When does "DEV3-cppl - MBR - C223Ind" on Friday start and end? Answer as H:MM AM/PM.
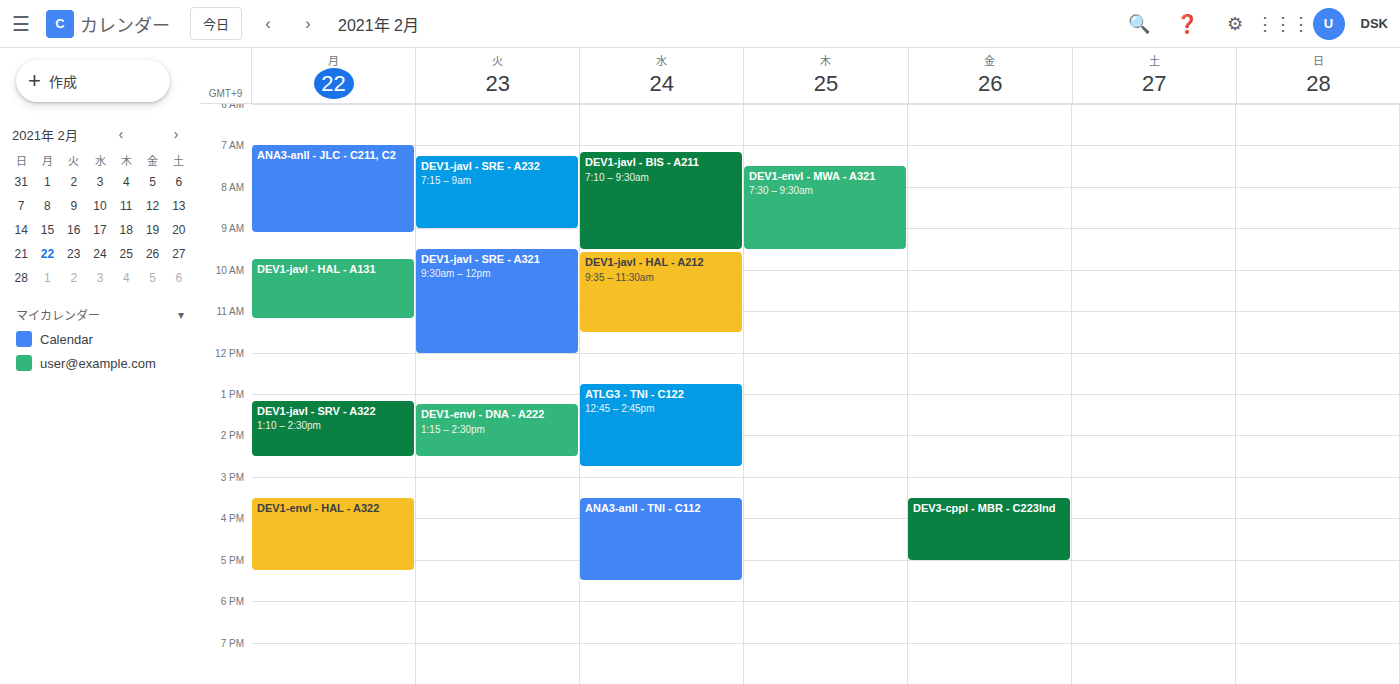
3:30 PM to 5:00 PM